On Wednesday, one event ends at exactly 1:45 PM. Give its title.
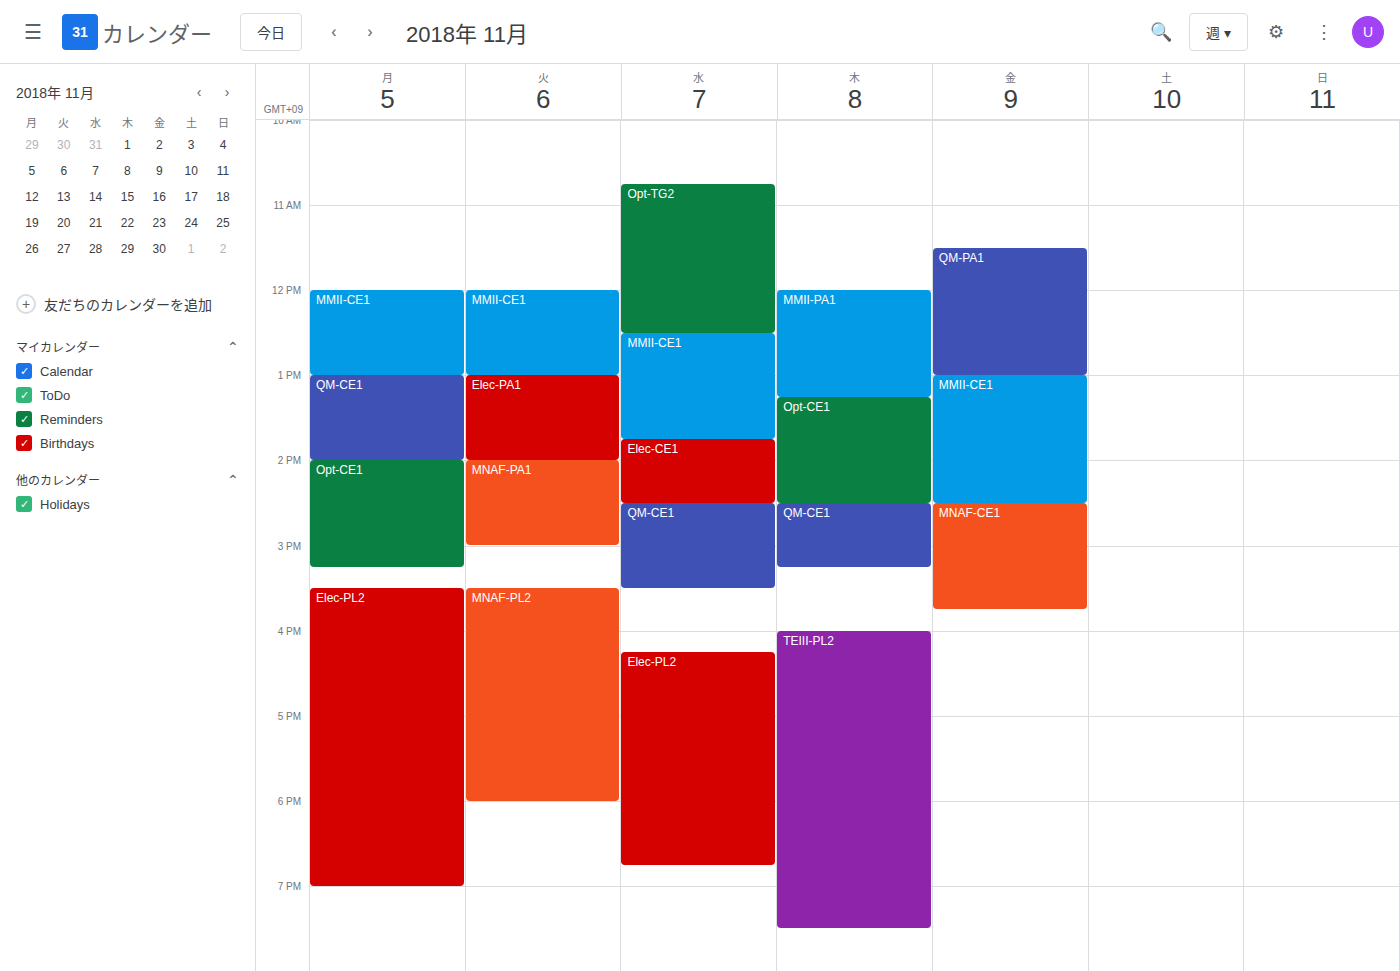
"MMII-CE1"